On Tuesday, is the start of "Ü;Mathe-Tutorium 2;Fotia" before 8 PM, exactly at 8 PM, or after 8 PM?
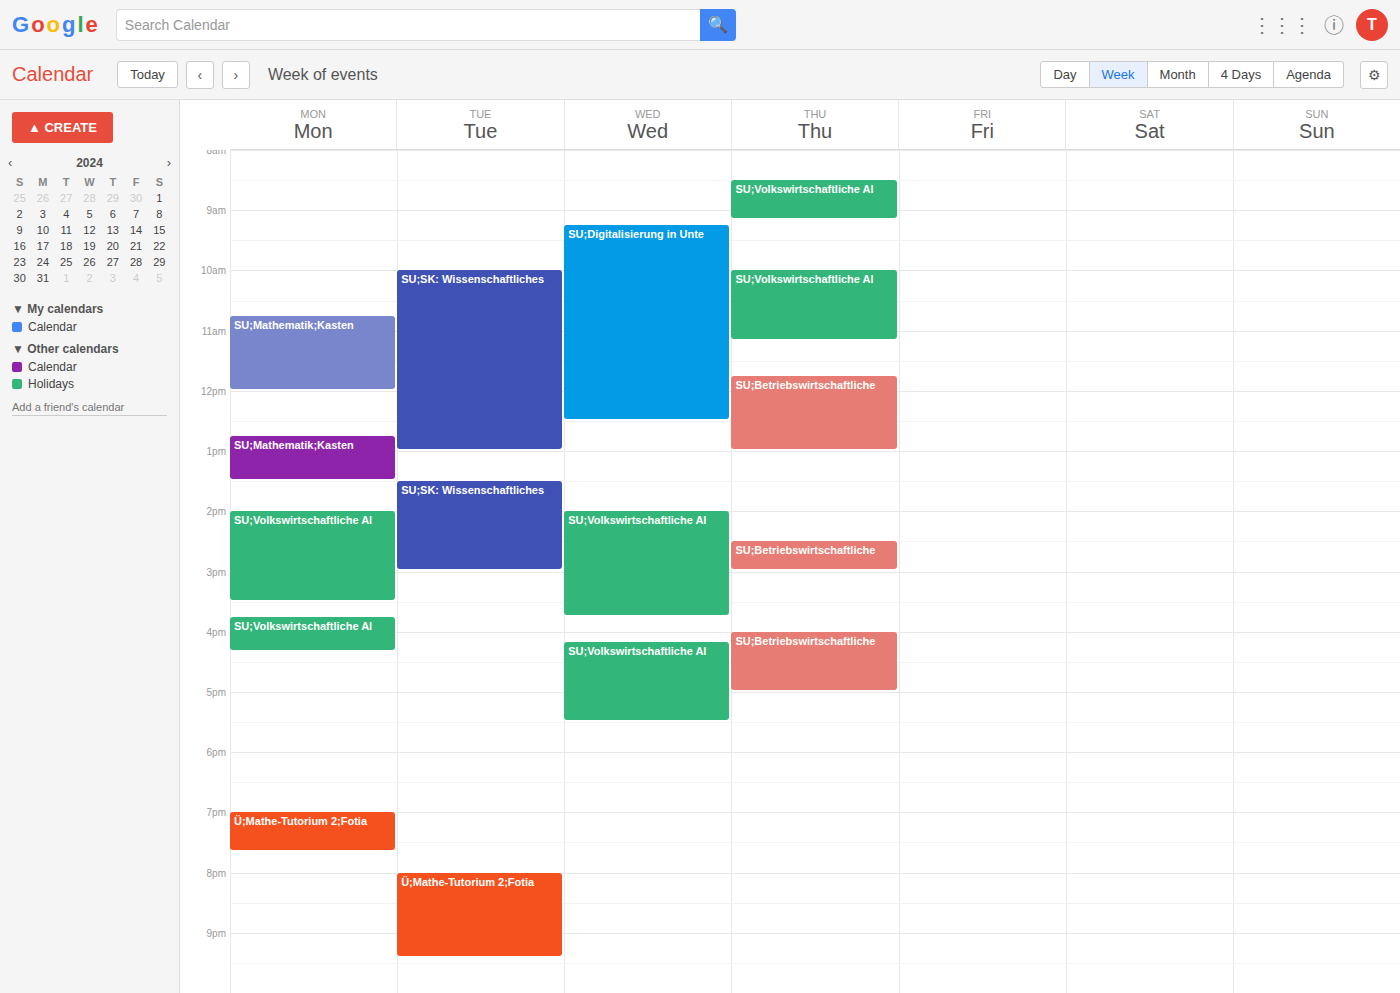
8:00 PM -- exactly at 8 PM, on the 8 PM line.